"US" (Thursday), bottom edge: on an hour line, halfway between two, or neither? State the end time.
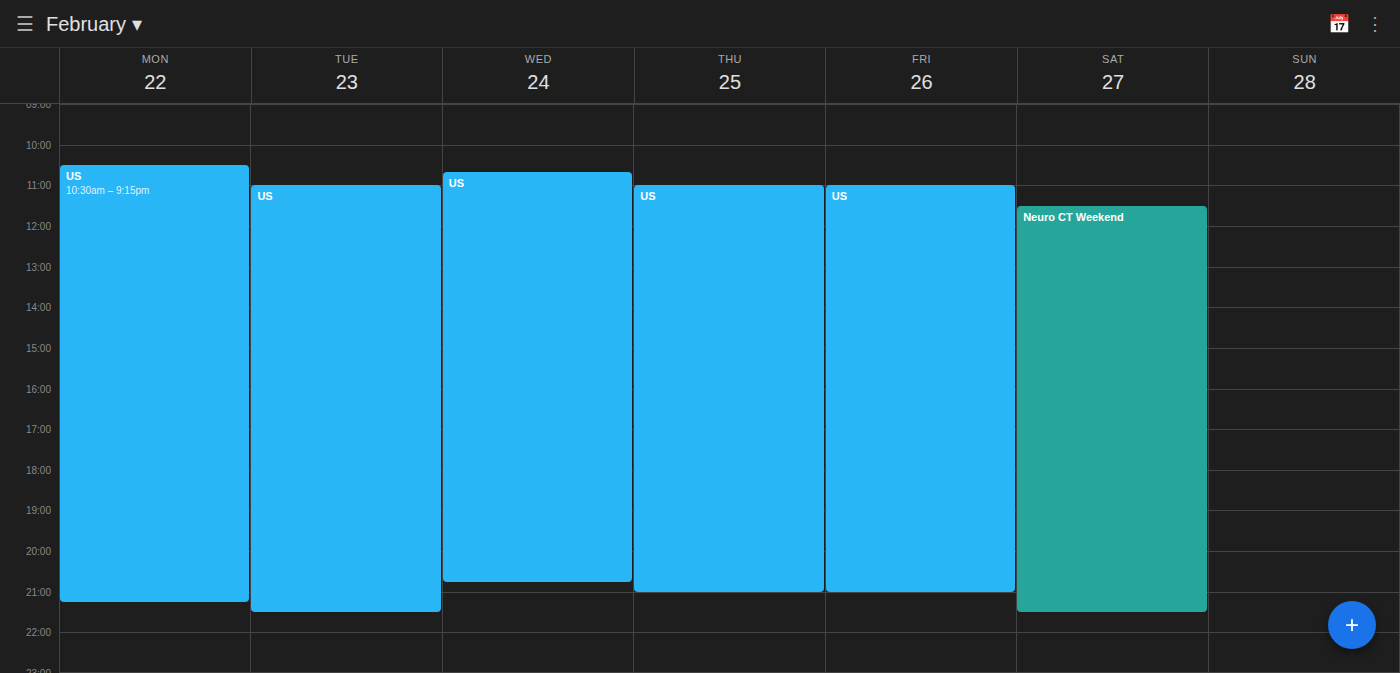
21:00 -- exactly on the 21:00 line.